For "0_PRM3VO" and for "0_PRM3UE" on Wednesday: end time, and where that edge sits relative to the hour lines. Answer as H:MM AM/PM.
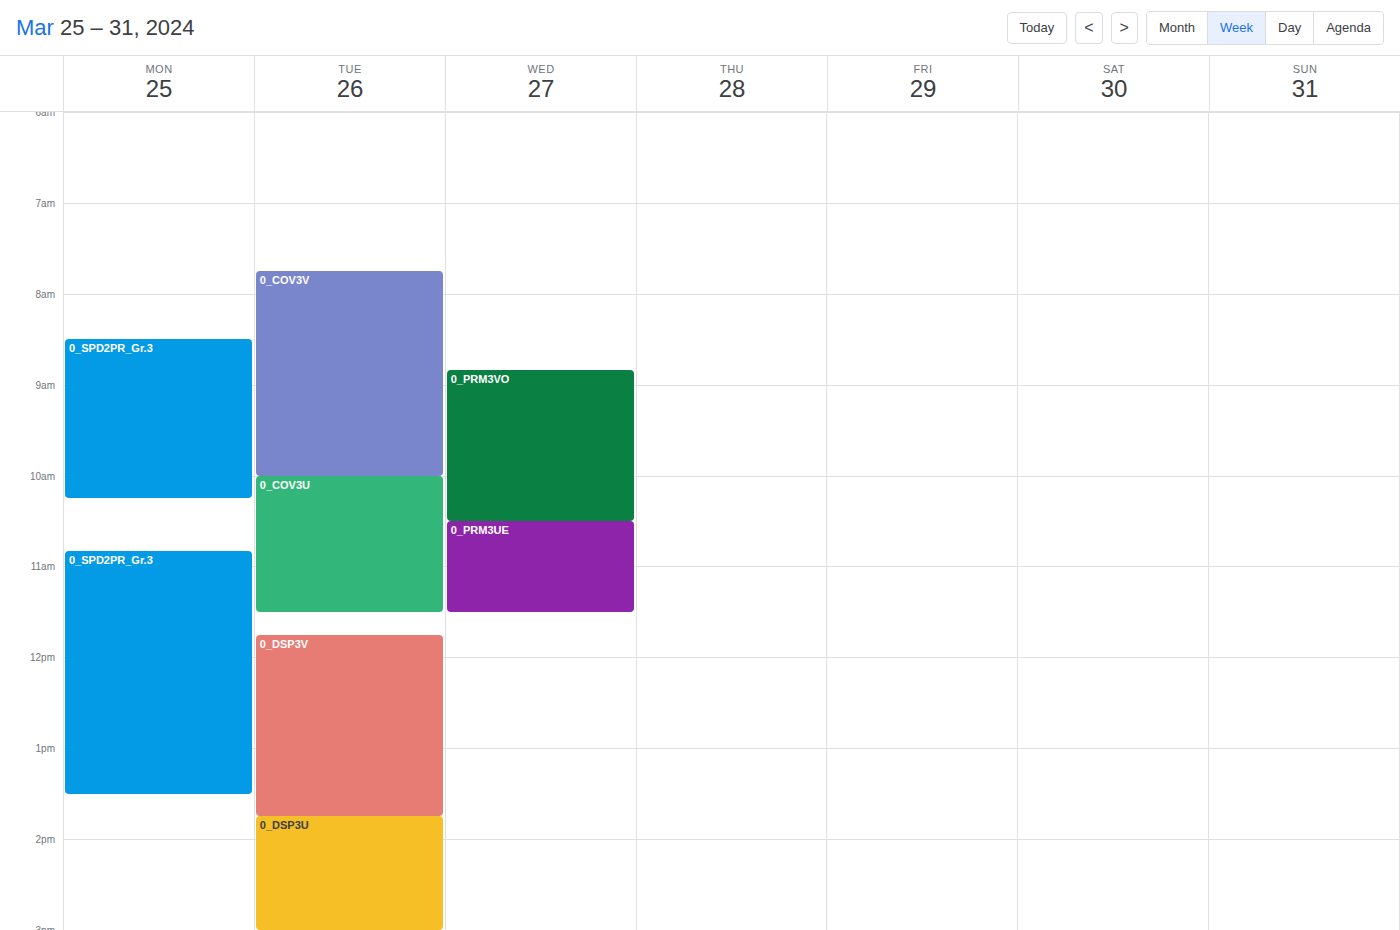
"0_PRM3VO": 10:30 AM, halfway between the 10 AM and 11 AM lines. "0_PRM3UE": 11:30 AM, halfway between the 11 AM and 12 PM lines.